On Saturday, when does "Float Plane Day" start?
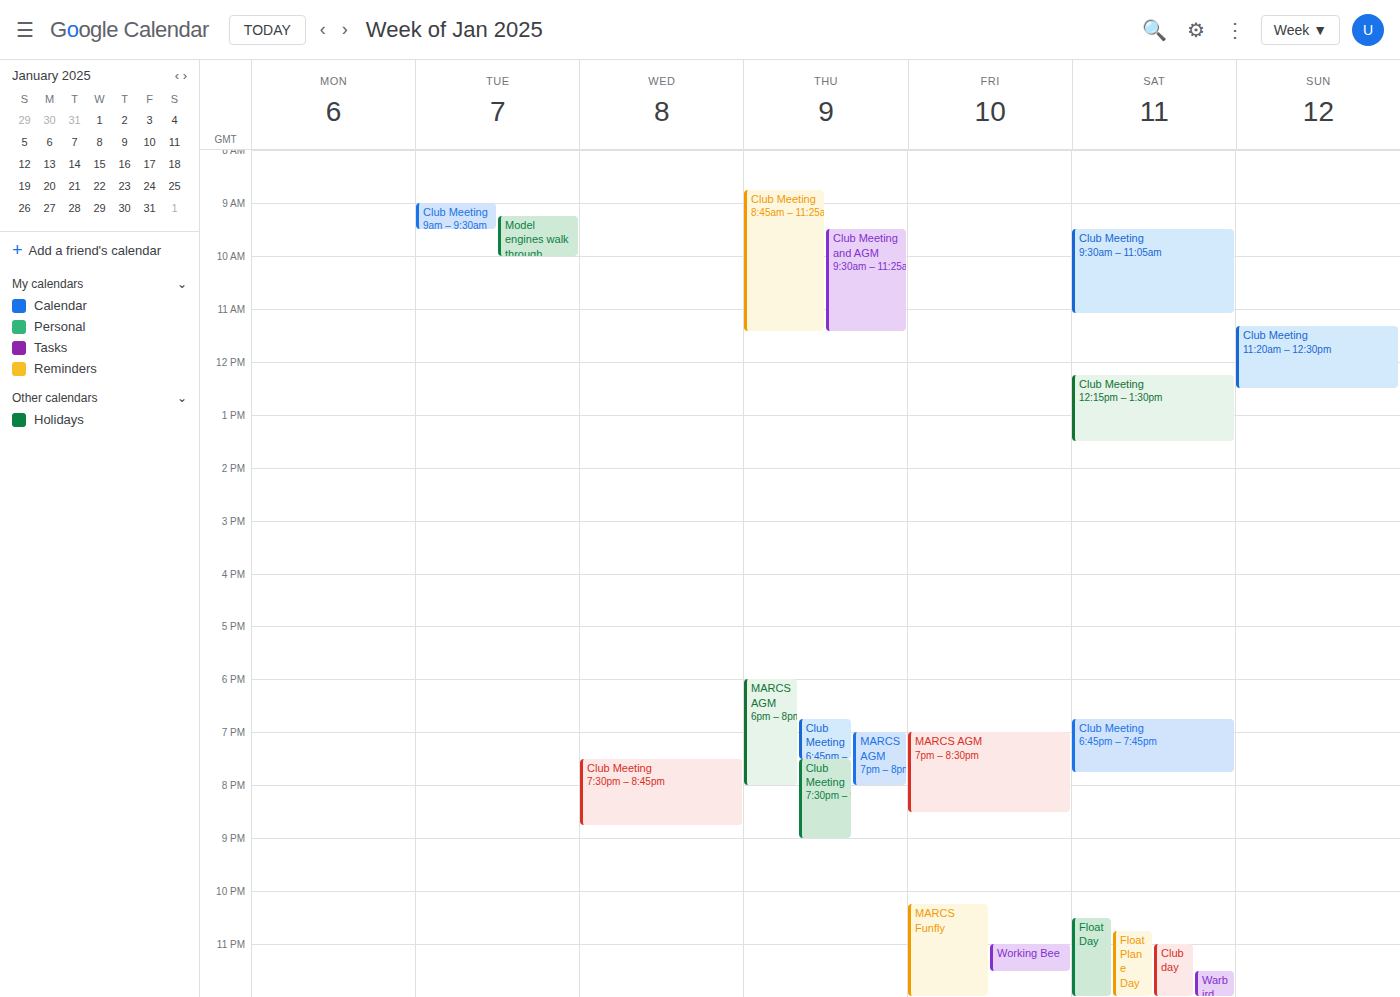
10:45 PM